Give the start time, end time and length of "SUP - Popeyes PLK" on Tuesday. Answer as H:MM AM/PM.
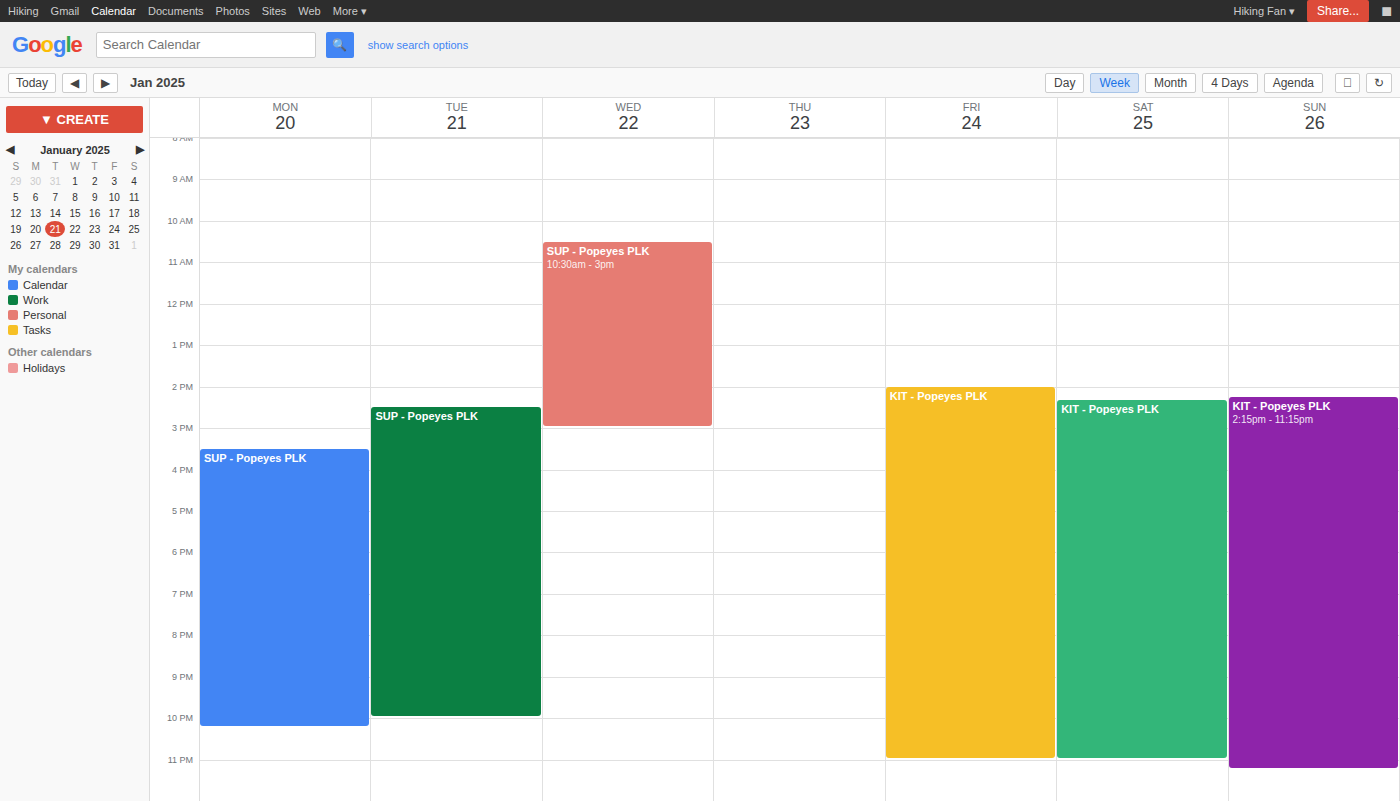
2:30 PM to 10:00 PM, 7 hours 30 minutes